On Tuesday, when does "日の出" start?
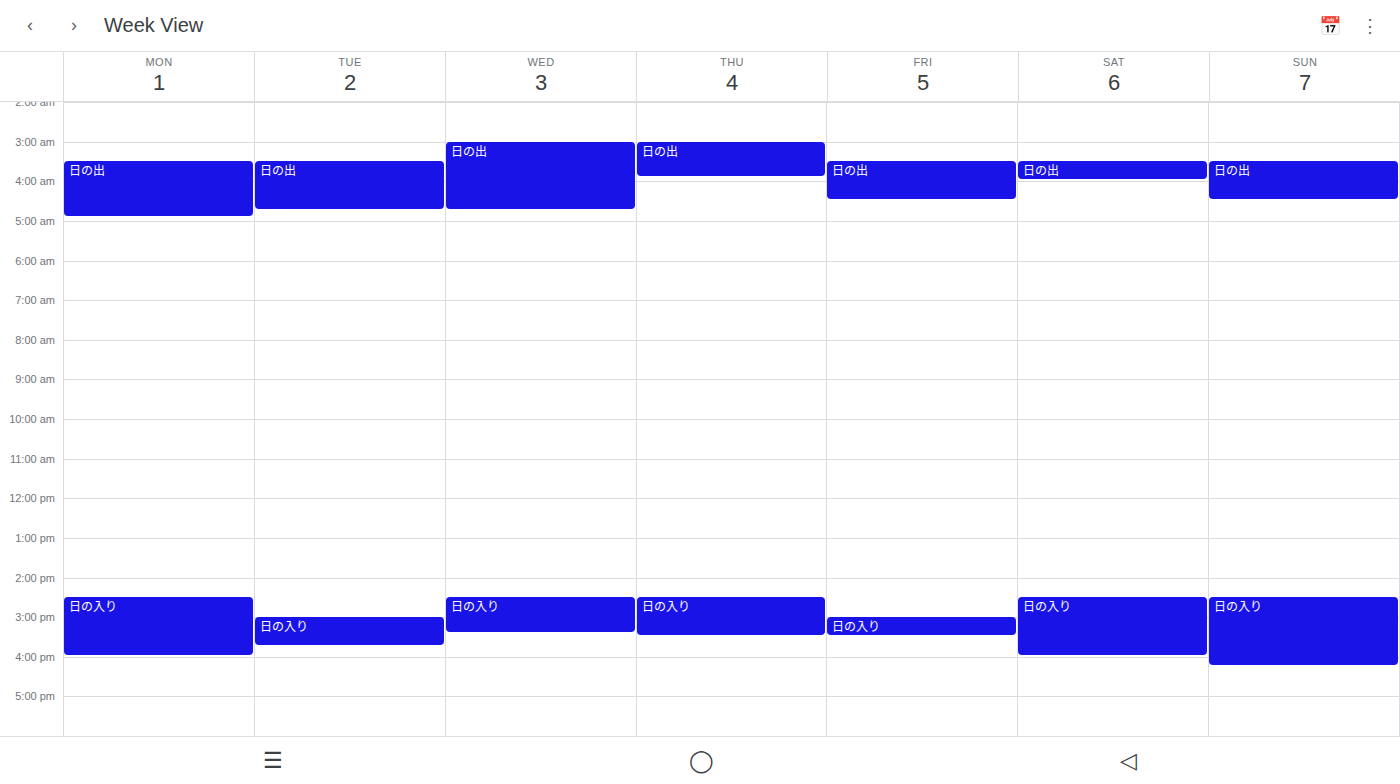
3:30 AM